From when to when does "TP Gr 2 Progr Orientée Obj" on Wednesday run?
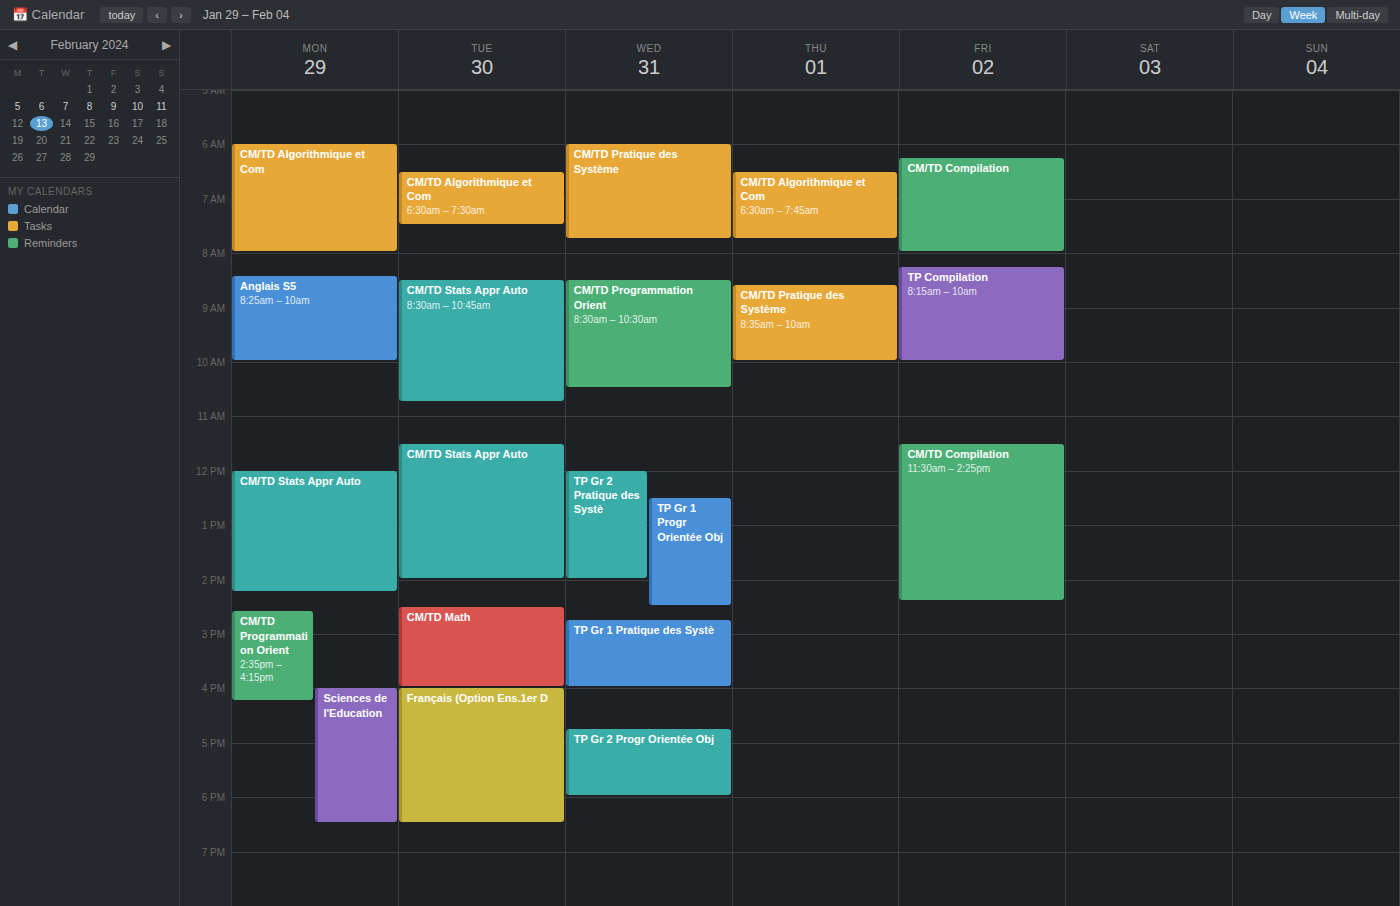
4:45 PM to 6:00 PM